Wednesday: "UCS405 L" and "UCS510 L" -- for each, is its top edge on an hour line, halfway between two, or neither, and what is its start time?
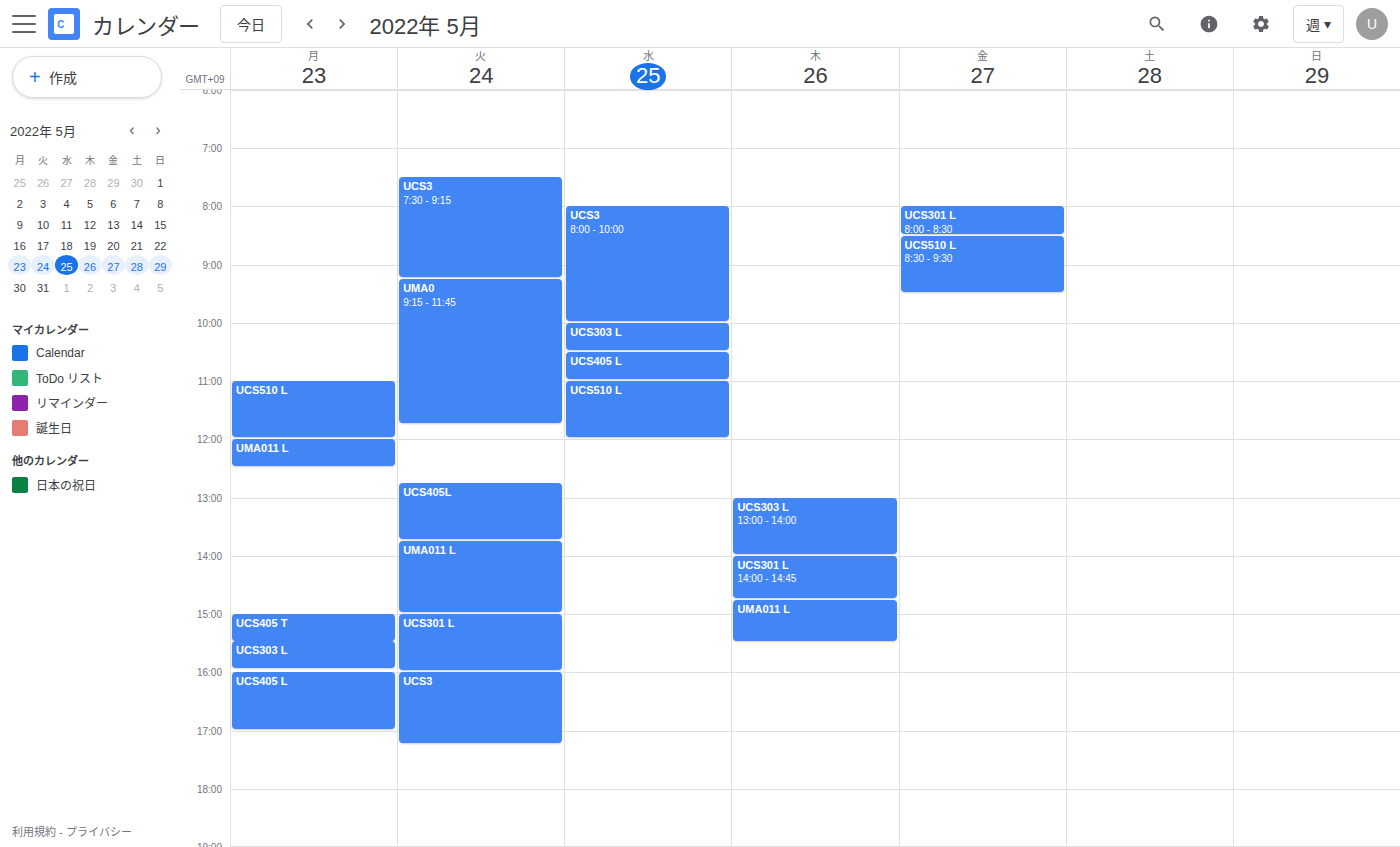
"UCS405 L": 10:30 AM, halfway between the 10 AM and 11 AM lines. "UCS510 L": 11:00 AM, exactly on the 11 AM line.